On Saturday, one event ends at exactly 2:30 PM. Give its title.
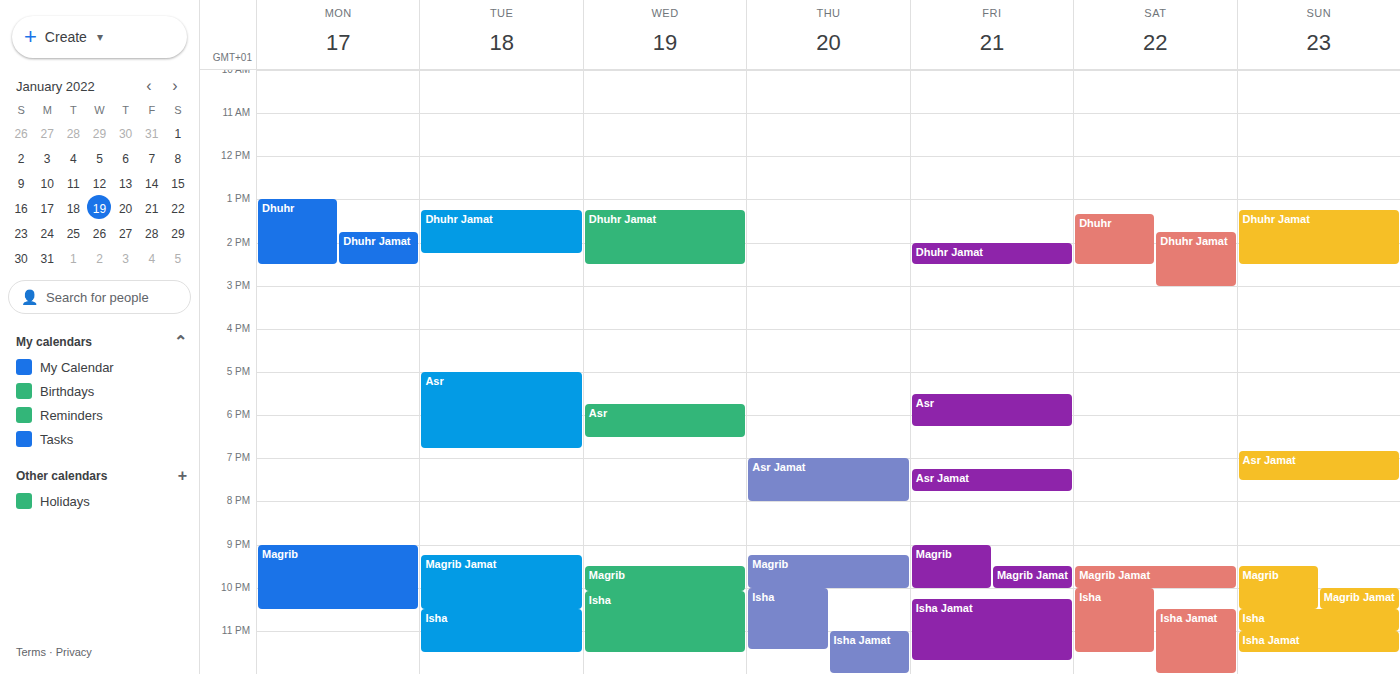
"Dhuhr"